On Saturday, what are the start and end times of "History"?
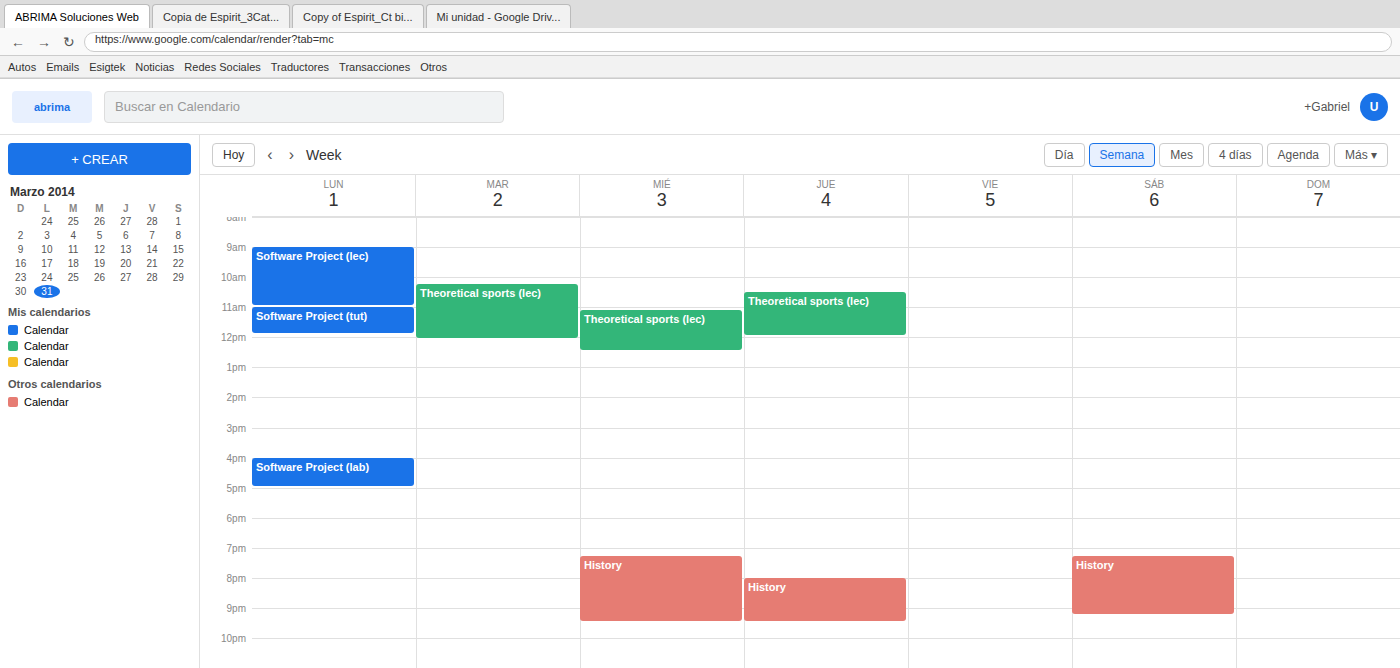
7:15 PM to 9:15 PM